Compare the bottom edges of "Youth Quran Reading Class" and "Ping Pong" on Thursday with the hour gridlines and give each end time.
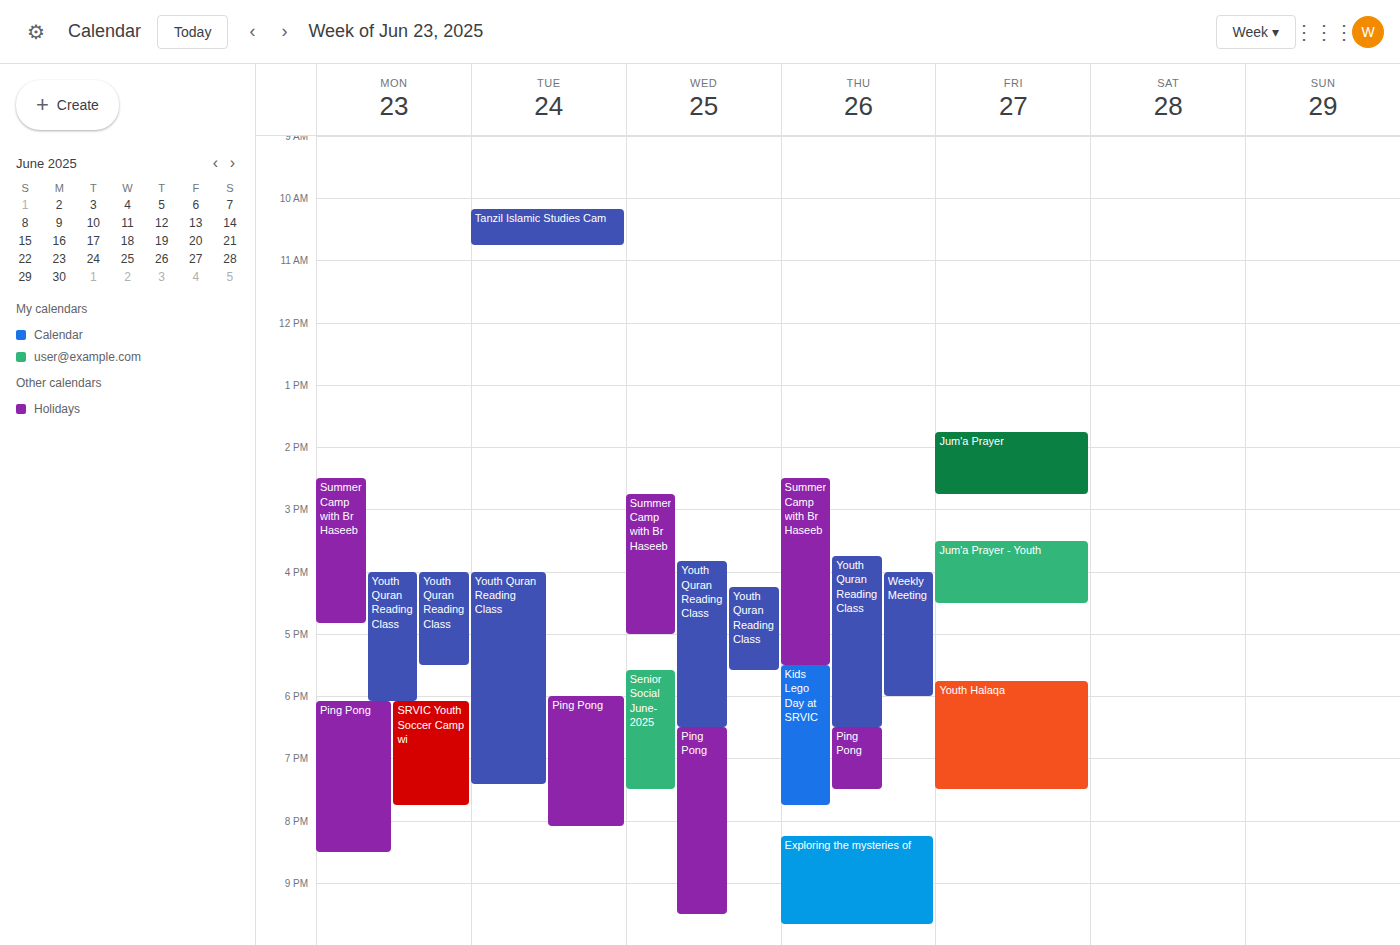
"Youth Quran Reading Class": 6:30 PM, halfway between the 6 PM and 7 PM lines. "Ping Pong": 7:30 PM, halfway between the 7 PM and 8 PM lines.